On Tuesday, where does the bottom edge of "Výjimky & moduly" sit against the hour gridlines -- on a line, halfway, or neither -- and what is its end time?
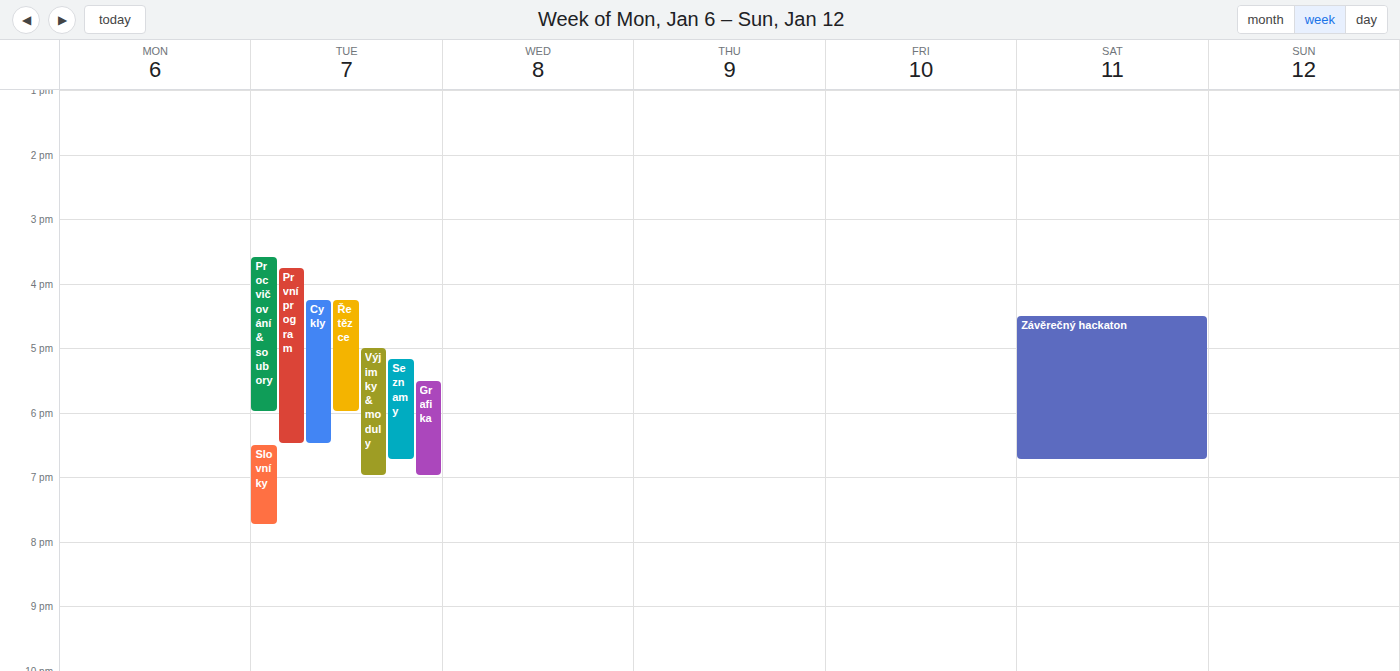
7:00 PM -- exactly on the 7 PM line.